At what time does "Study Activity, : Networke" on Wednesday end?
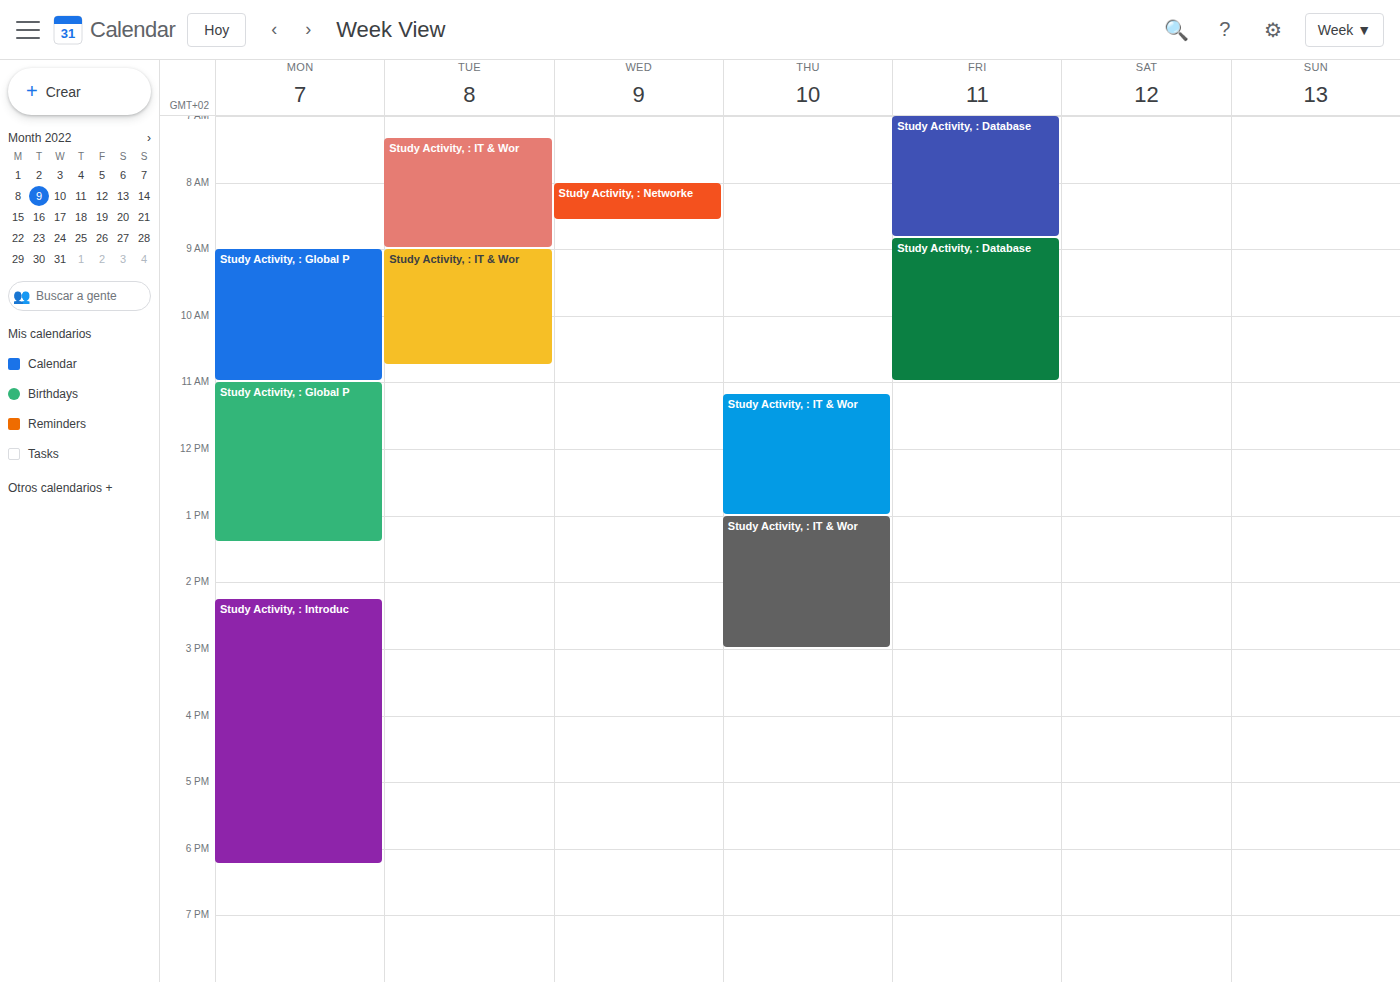
8:35 AM